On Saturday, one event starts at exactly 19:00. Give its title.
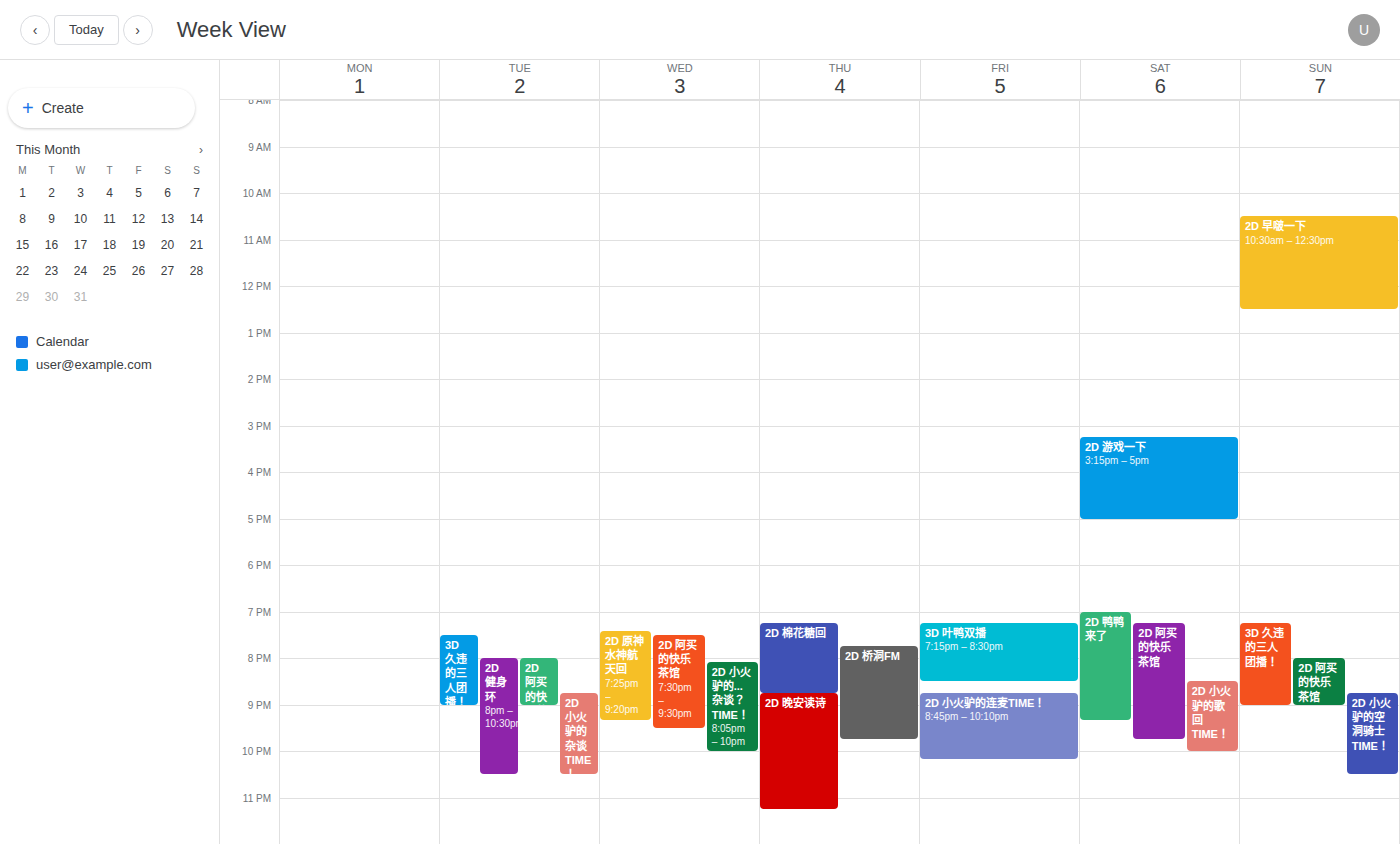
"2D 鸭鸭来了"